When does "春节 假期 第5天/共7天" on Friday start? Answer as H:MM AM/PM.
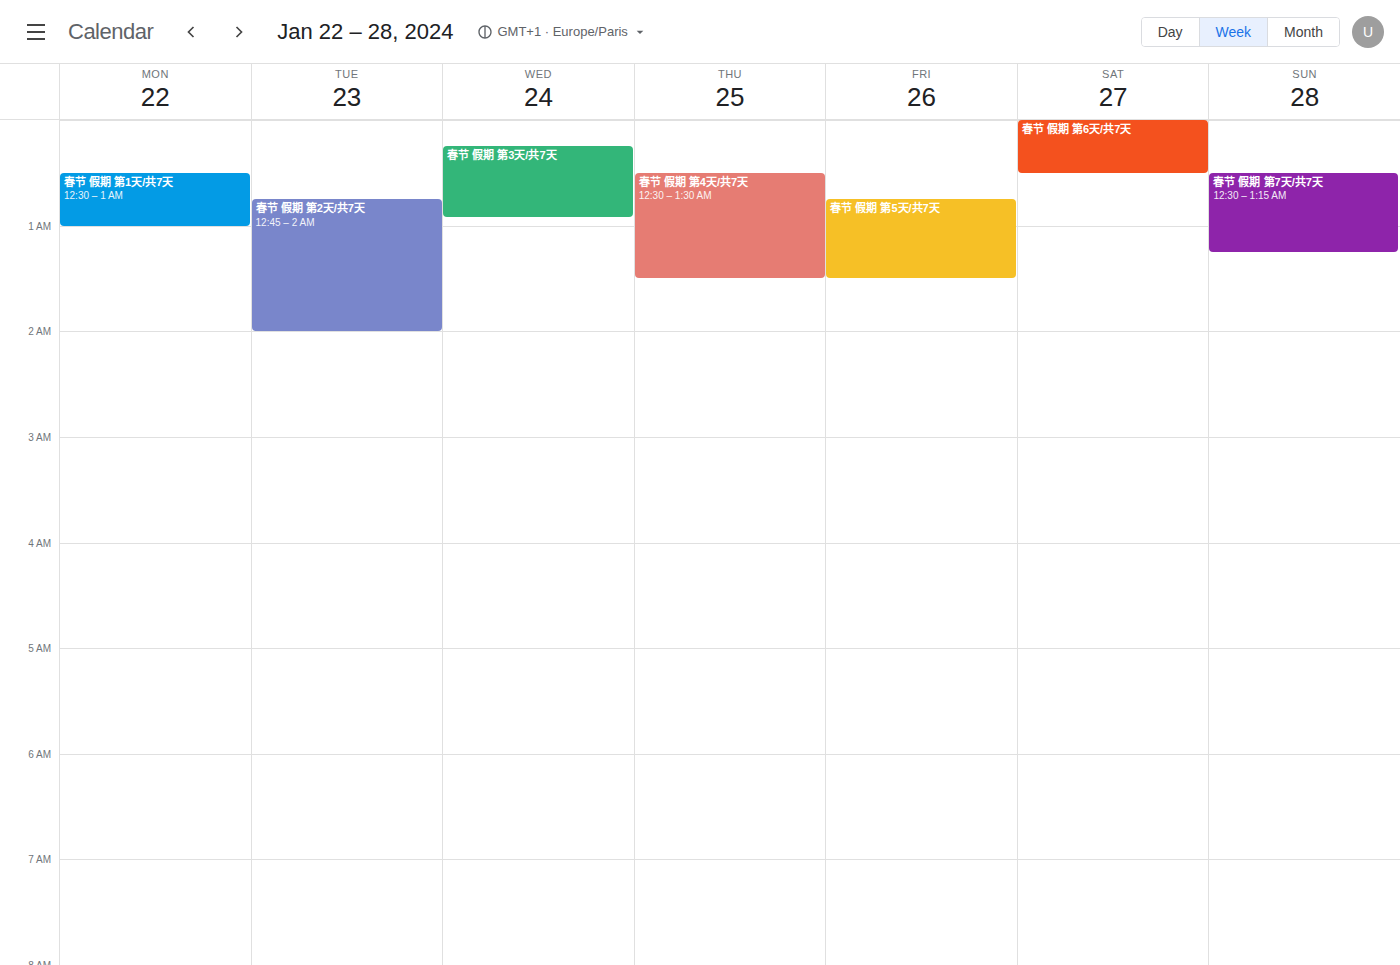
12:45 AM